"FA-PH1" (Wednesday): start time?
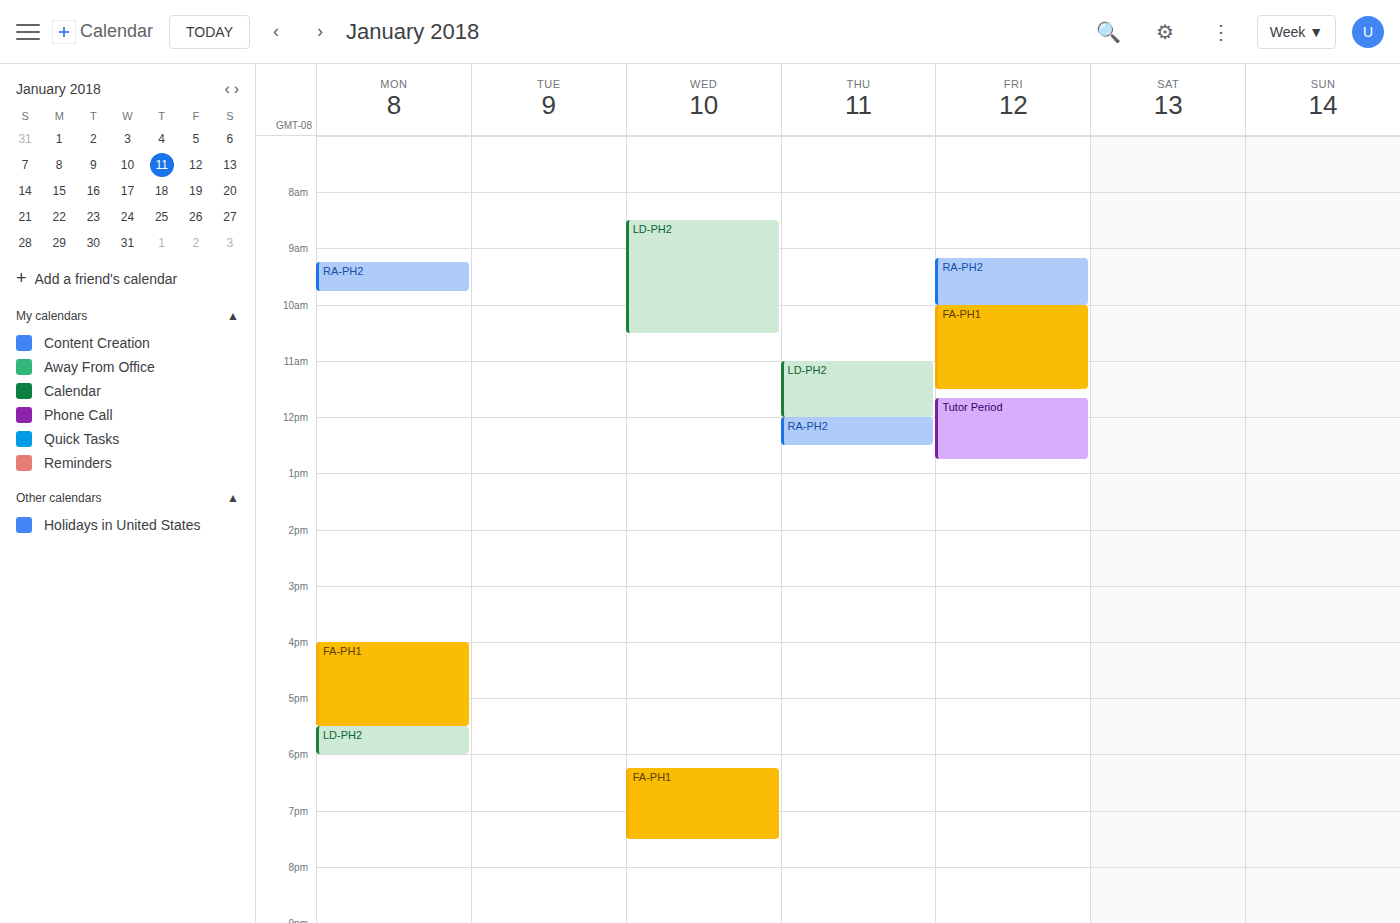
18:15